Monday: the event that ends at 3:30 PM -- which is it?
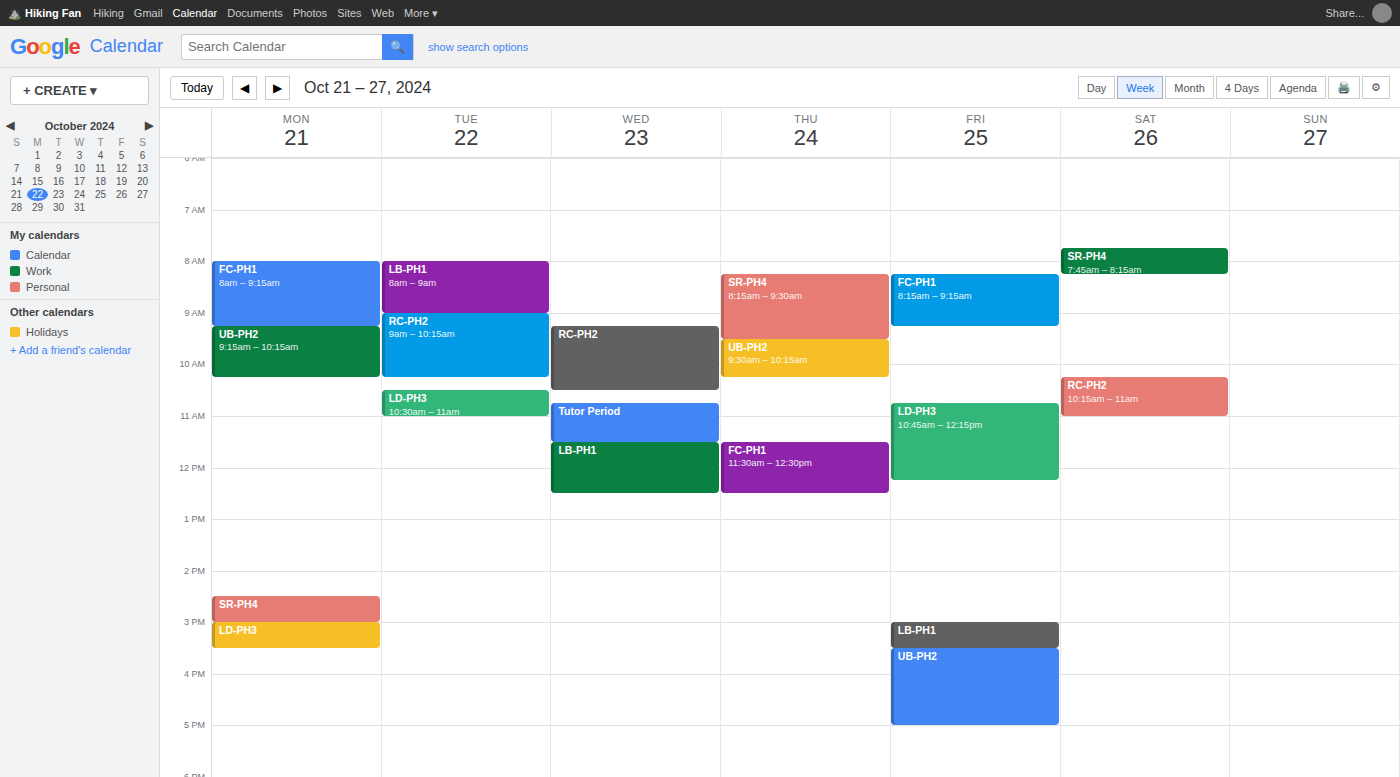
"LD-PH3"